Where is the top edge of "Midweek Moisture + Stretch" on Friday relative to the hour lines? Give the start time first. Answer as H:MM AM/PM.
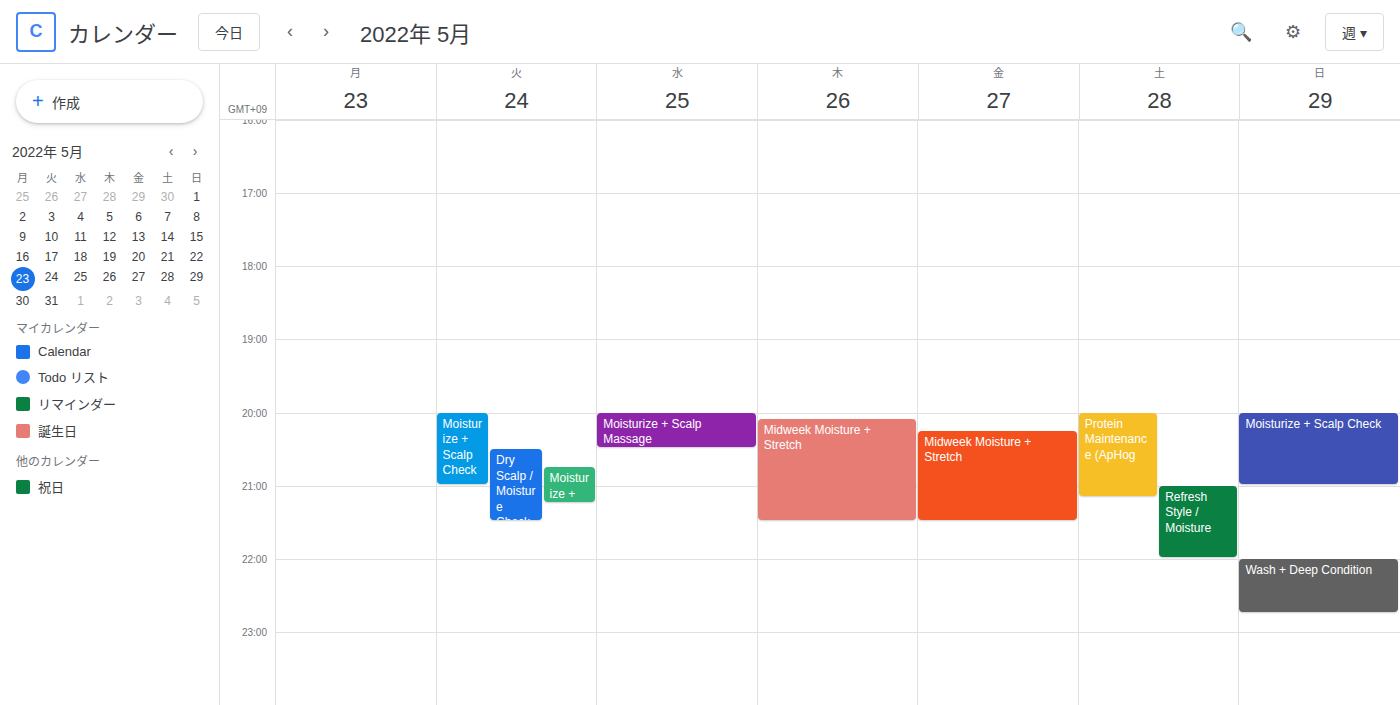
8:15 PM -- neither: a quarter of the way from the 8 PM line to the 9 PM line.